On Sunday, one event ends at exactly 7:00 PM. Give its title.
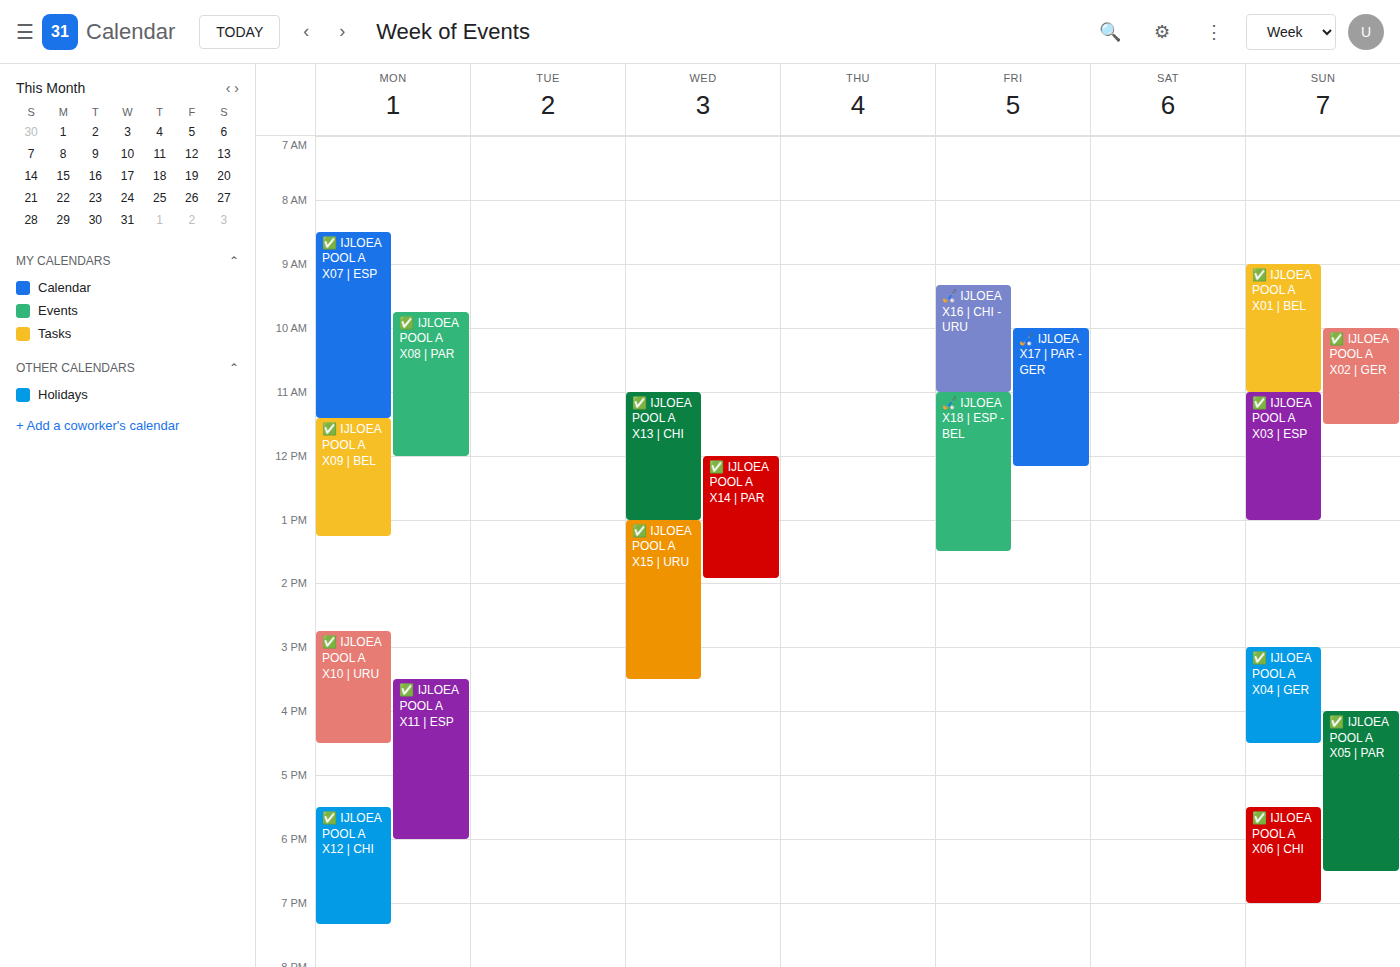
"✅ IJLOEA POOL A X06 | CHI"